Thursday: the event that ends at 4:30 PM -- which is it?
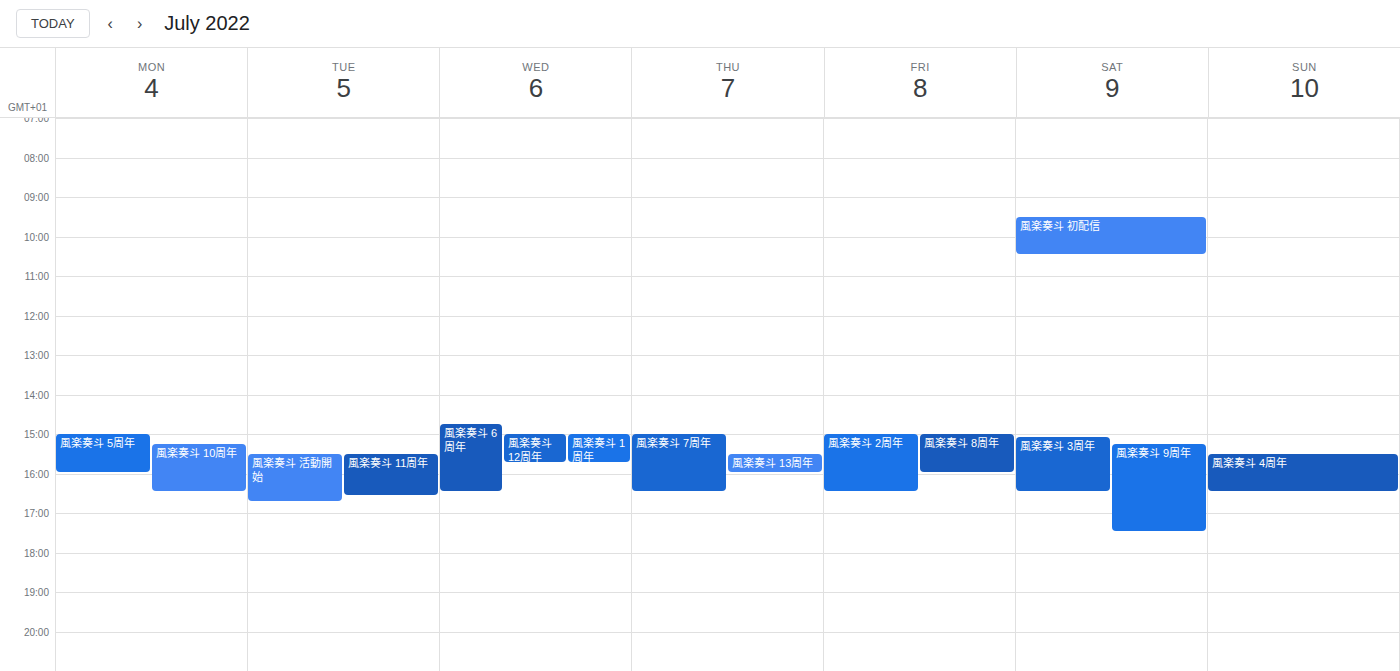
"風楽奏斗 7周年"